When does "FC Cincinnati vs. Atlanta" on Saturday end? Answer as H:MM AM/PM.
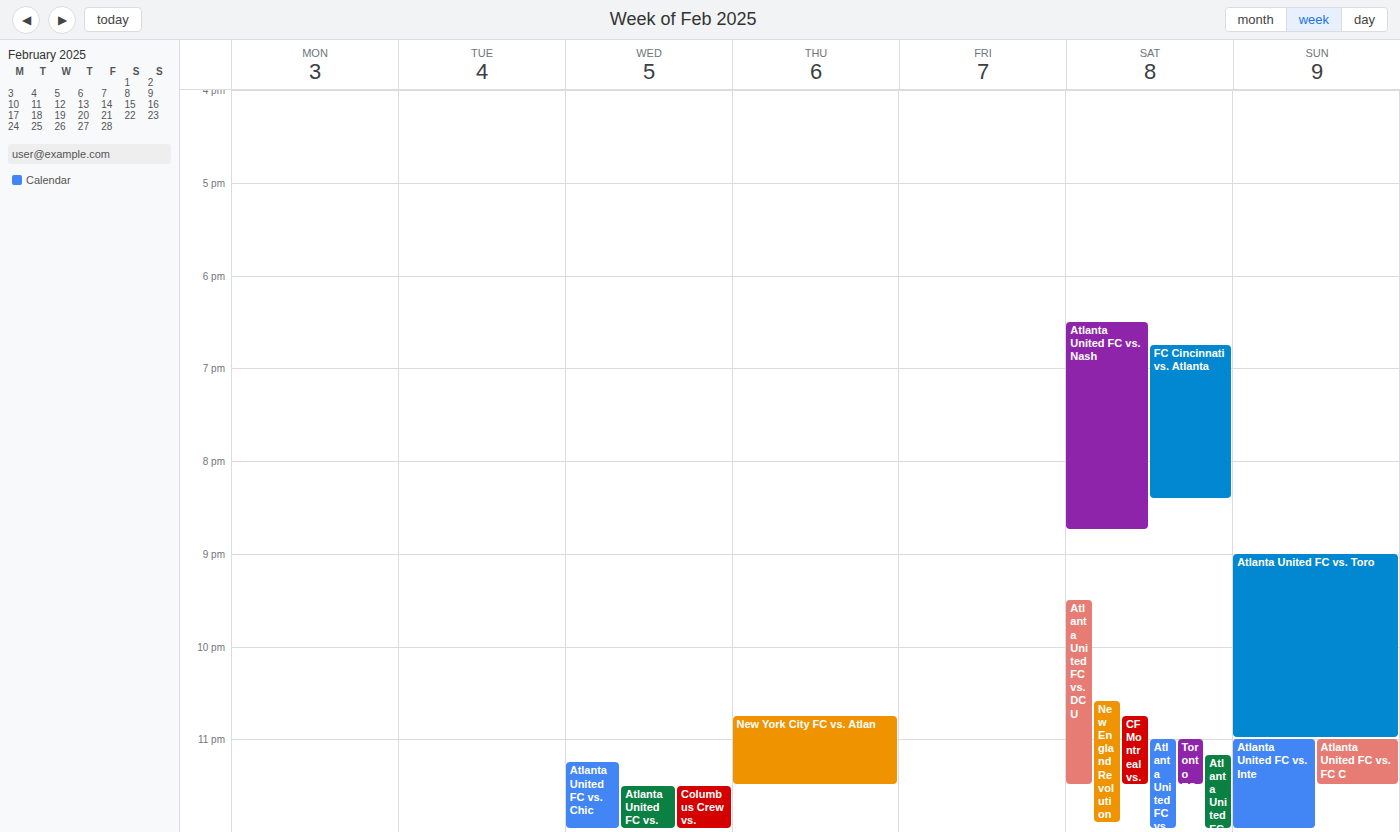
8:25 PM